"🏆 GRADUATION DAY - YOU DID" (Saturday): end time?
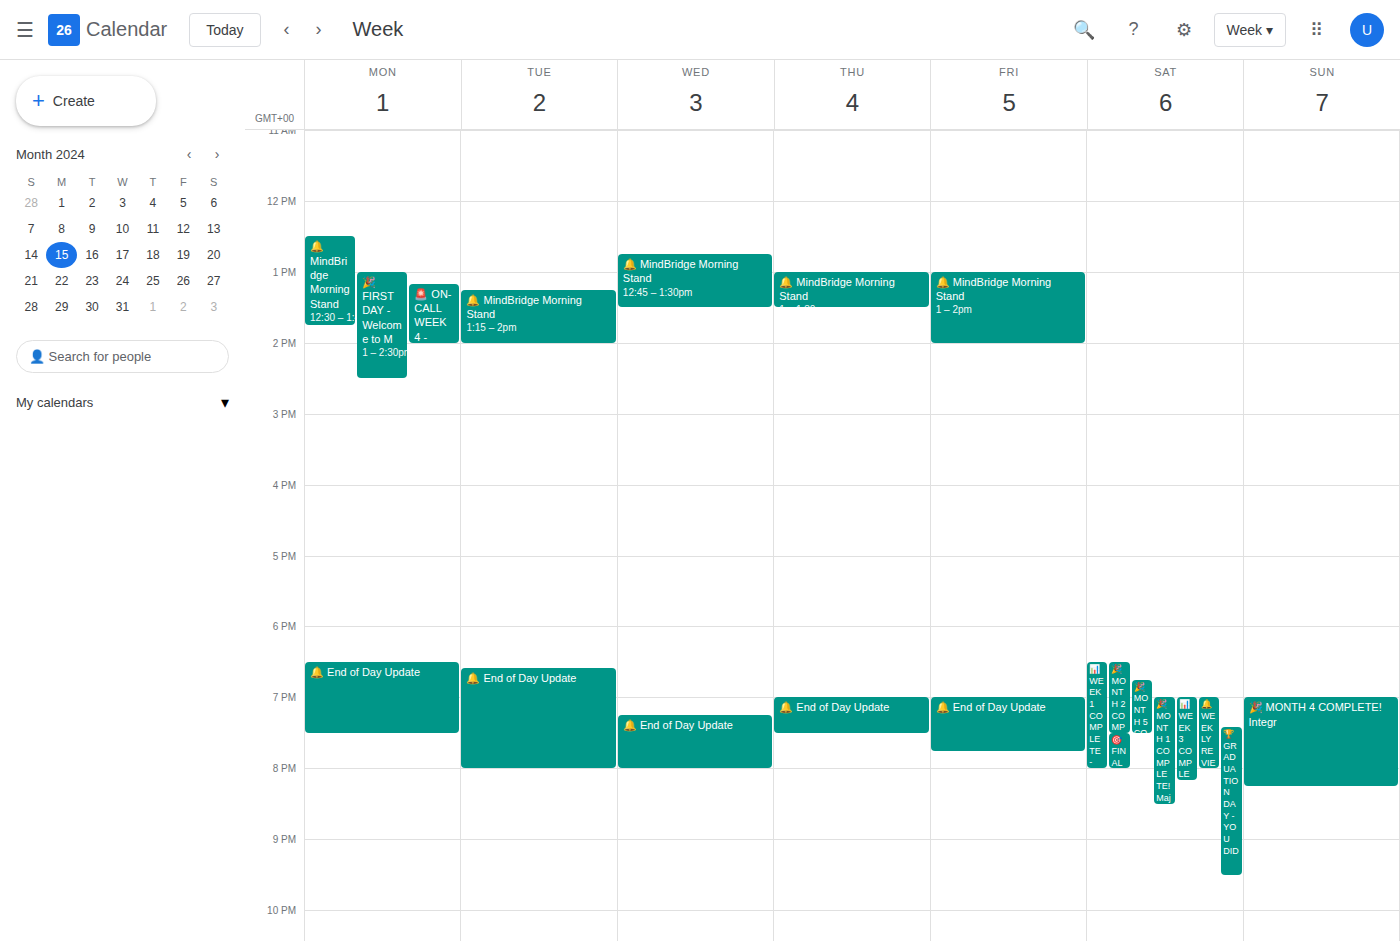
9:30 PM